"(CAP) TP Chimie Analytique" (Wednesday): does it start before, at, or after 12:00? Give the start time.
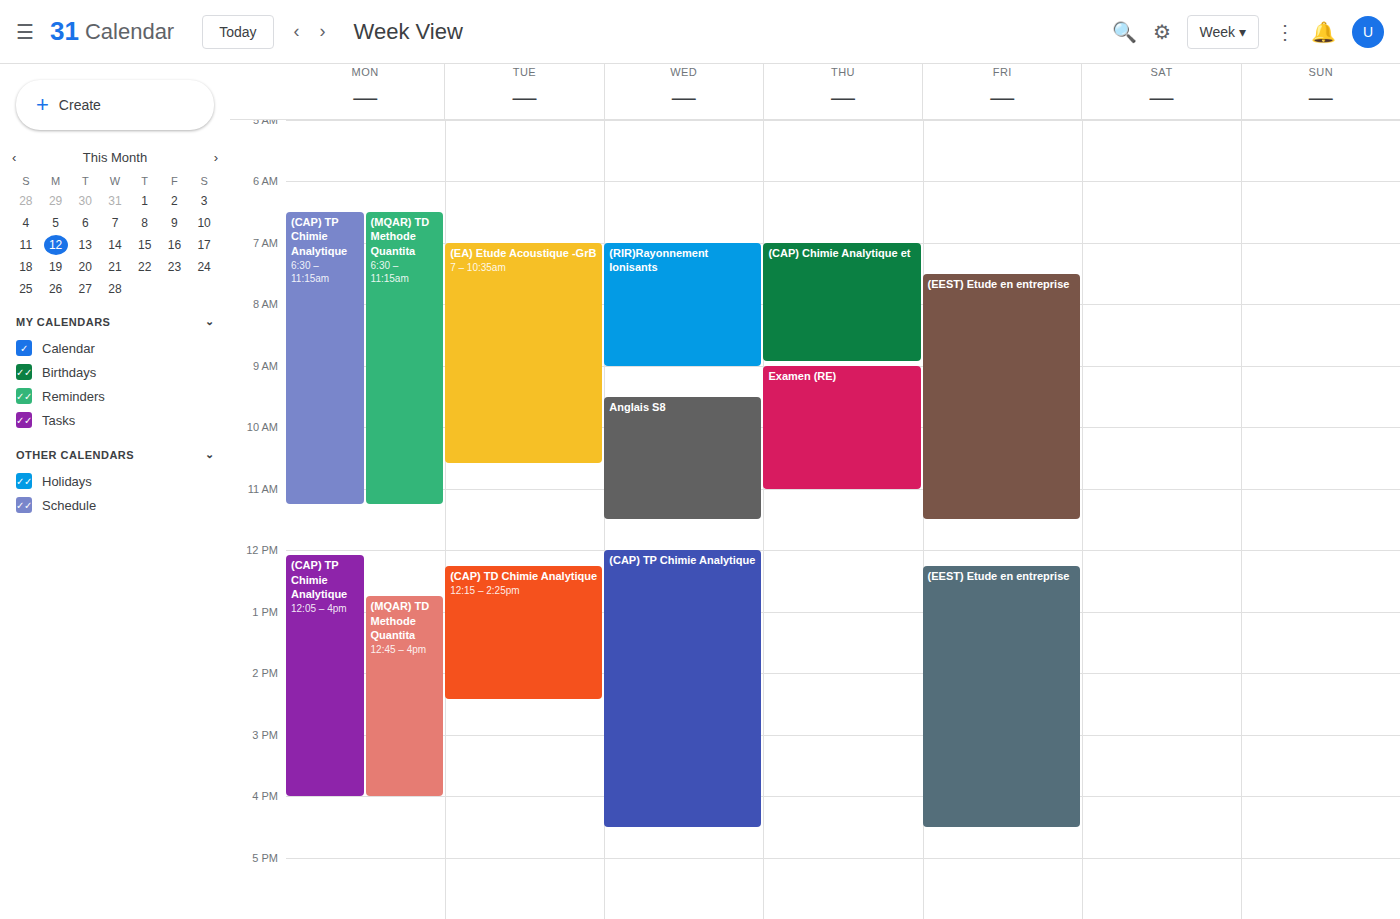
12:00 -- exactly at 12:00, on the 12:00 line.